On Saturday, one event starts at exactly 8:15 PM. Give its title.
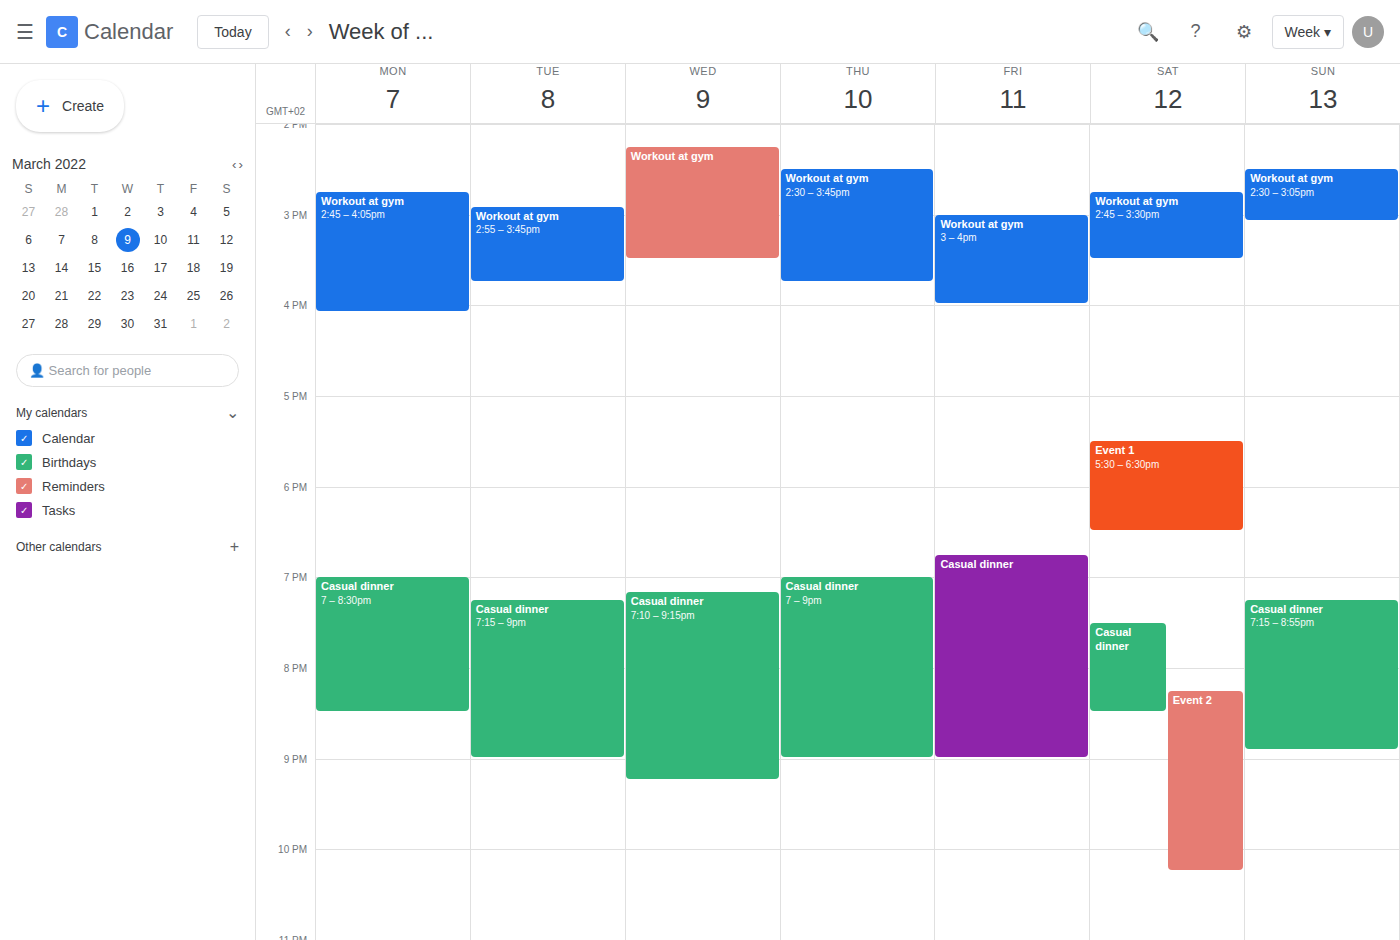
"Event 2"